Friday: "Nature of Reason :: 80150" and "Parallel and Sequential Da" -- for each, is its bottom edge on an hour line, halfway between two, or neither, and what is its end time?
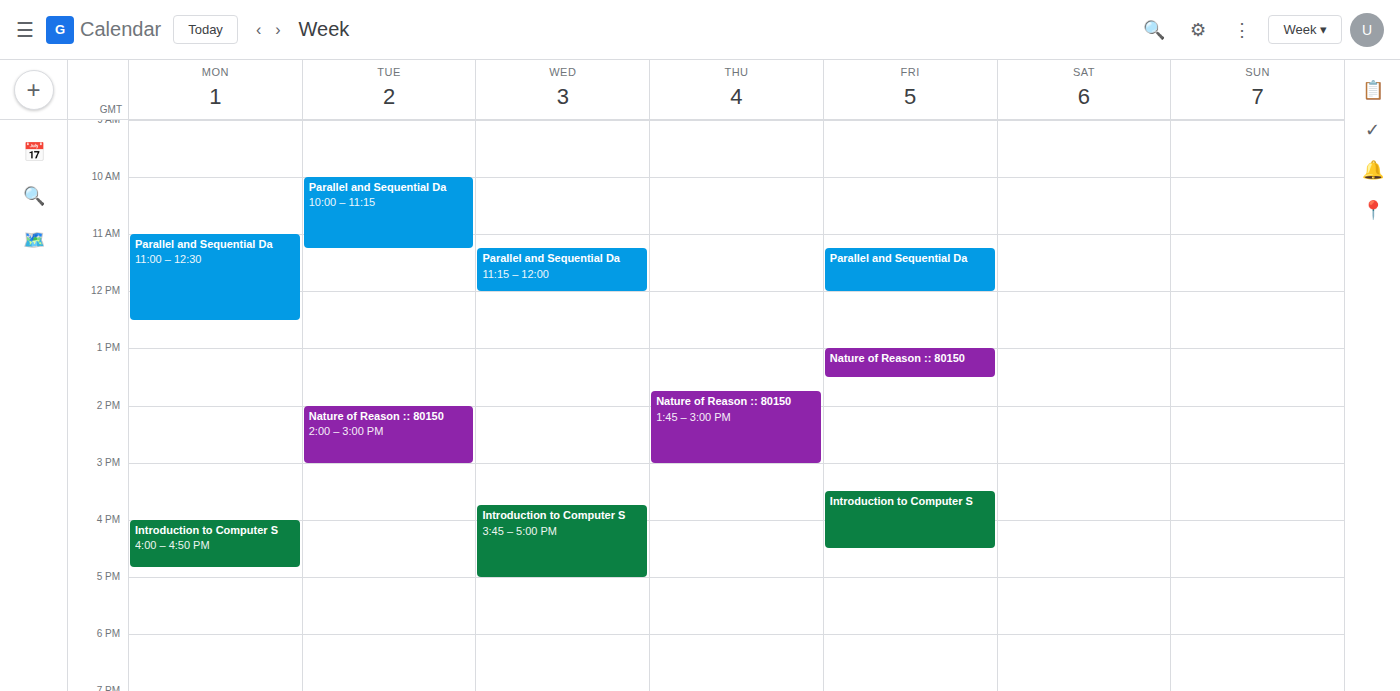
"Nature of Reason :: 80150": 13:30, halfway between the 13:00 and 14:00 lines. "Parallel and Sequential Da": 12:00, exactly on the 12:00 line.